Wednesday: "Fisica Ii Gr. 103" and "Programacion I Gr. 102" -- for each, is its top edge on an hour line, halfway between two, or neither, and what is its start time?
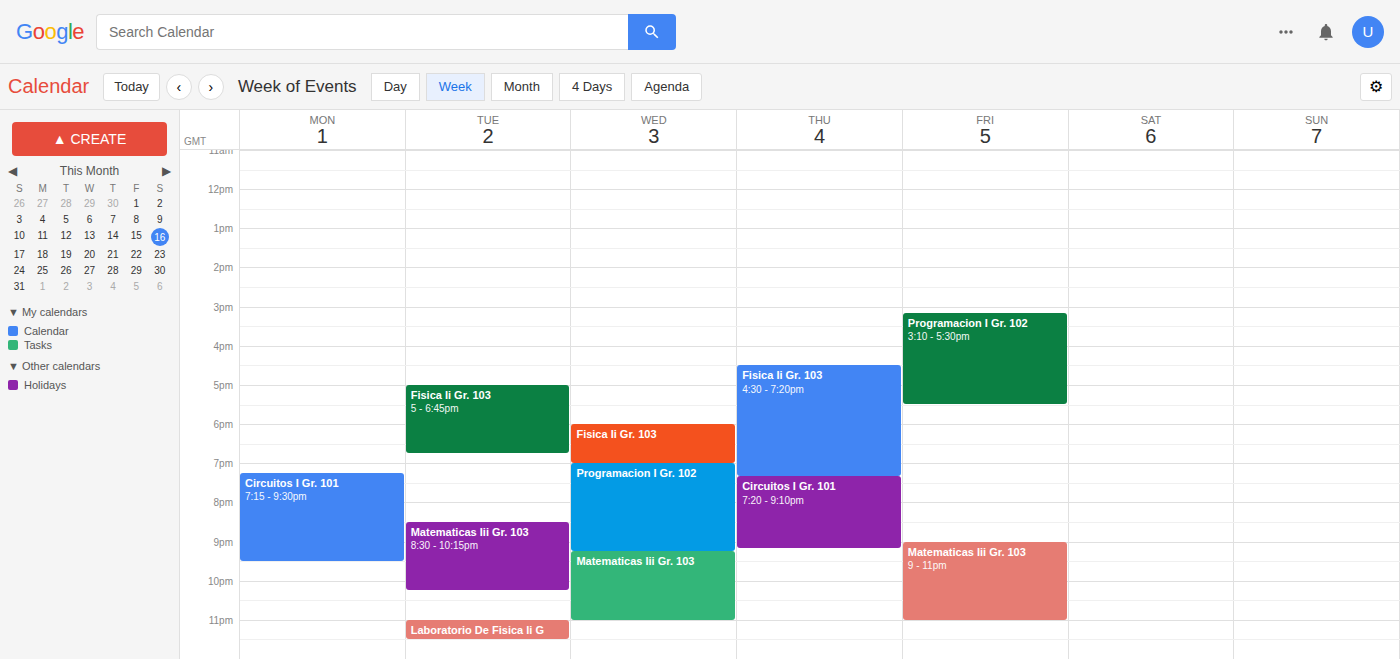
"Fisica Ii Gr. 103": 6:00 PM, exactly on the 6 PM line. "Programacion I Gr. 102": 7:00 PM, exactly on the 7 PM line.